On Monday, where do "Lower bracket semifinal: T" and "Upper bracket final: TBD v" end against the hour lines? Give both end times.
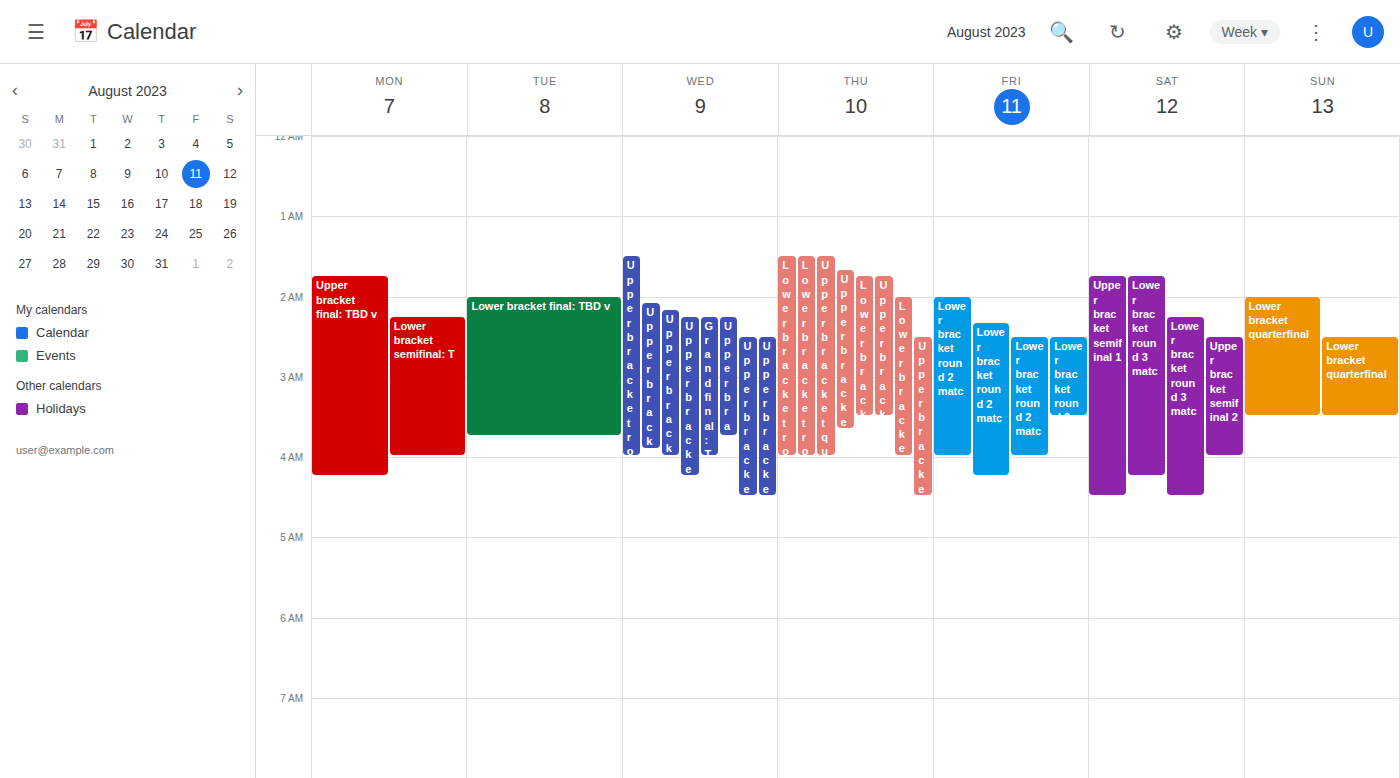
"Lower bracket semifinal: T": 4:00 AM, exactly on the 4 AM line. "Upper bracket final: TBD v": 4:15 AM, neither: a quarter of the way from the 4 AM line to the 5 AM line.